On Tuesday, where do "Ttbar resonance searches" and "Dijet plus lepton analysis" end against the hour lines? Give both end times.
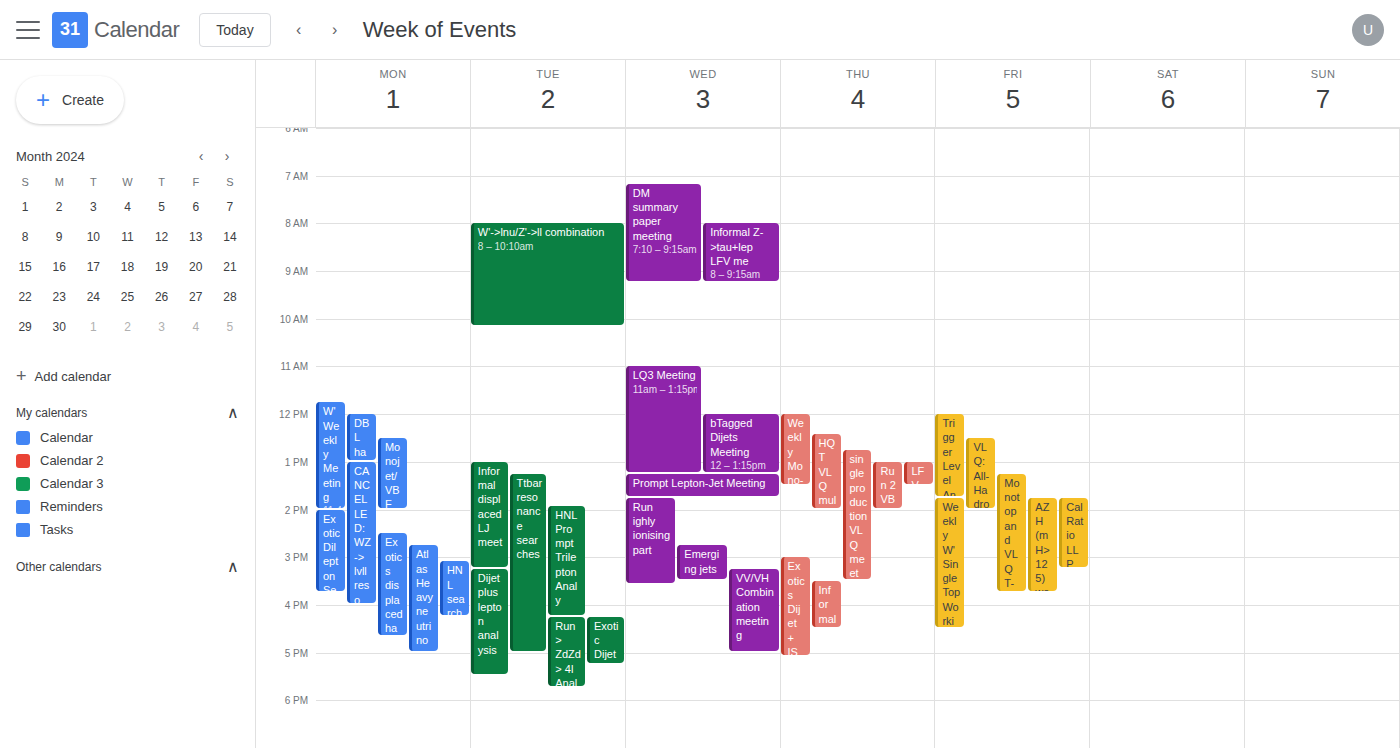
"Ttbar resonance searches": 5:00 PM, exactly on the 5 PM line. "Dijet plus lepton analysis": 5:30 PM, halfway between the 5 PM and 6 PM lines.